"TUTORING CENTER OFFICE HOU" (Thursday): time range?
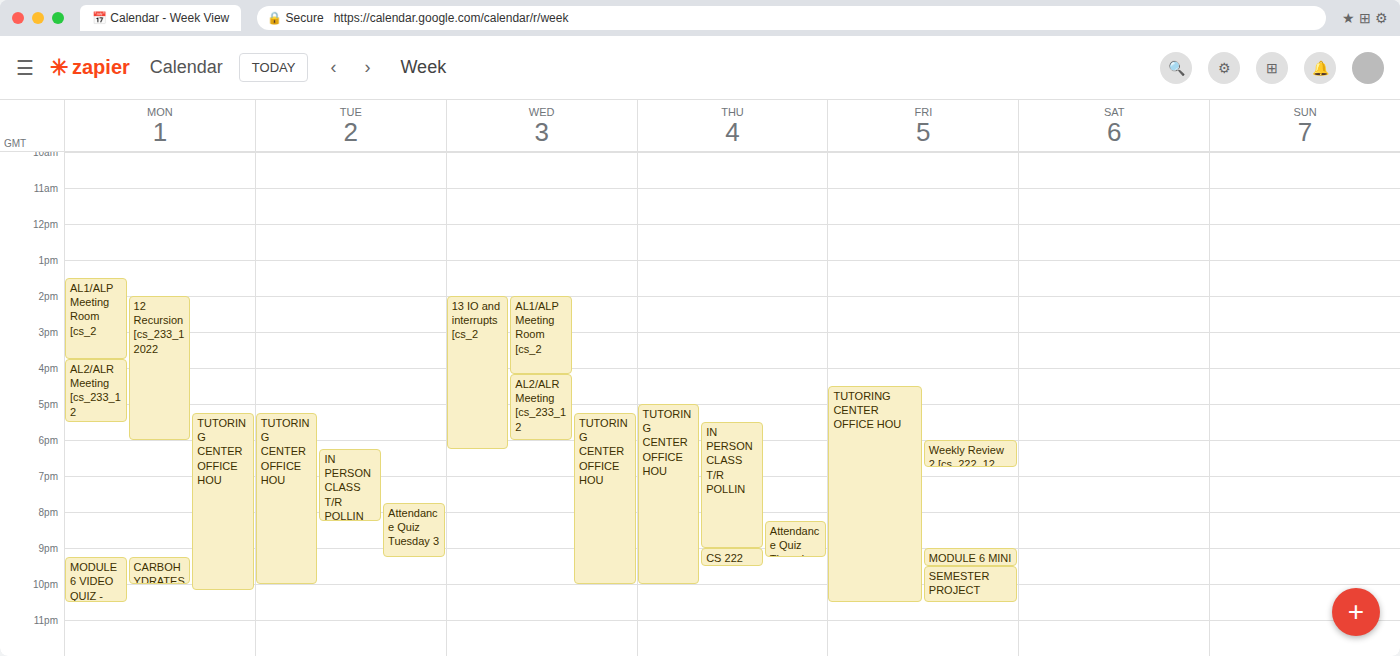
5:00 PM to 10:00 PM